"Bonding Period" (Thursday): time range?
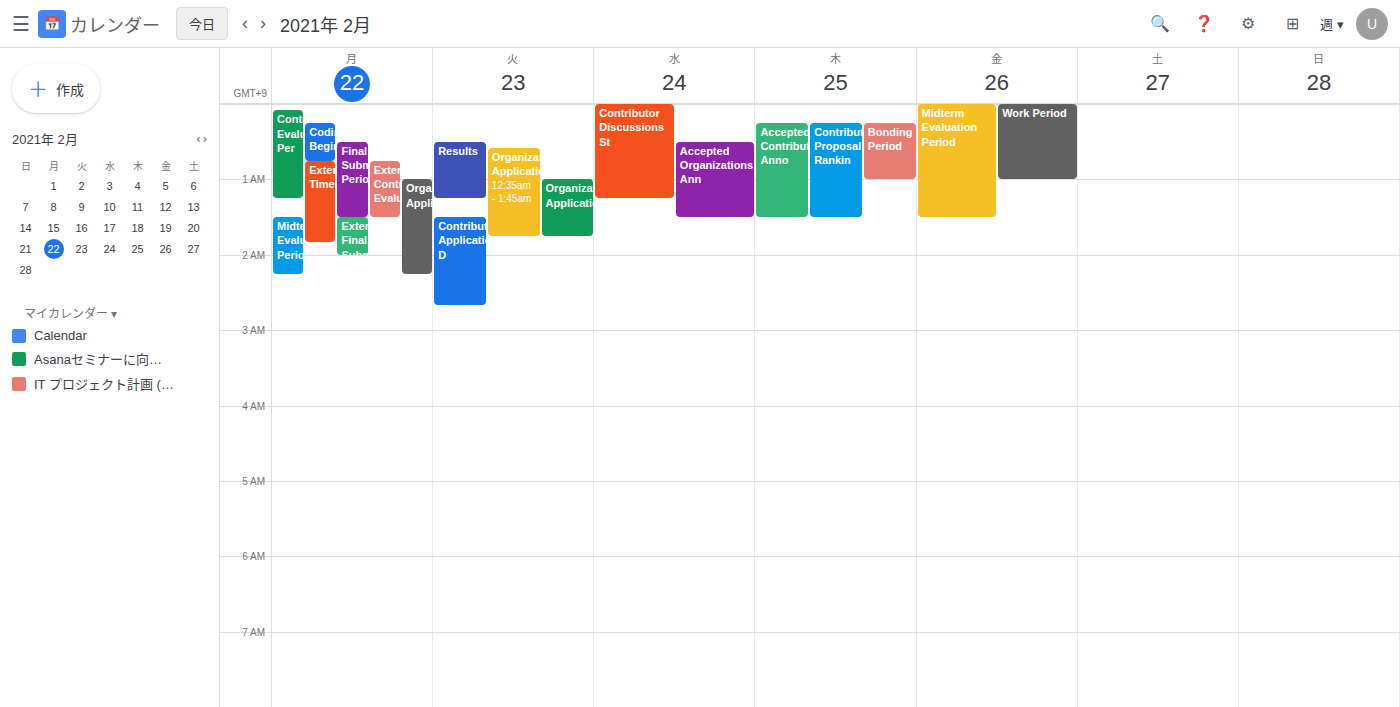
12:15 AM to 1:00 AM